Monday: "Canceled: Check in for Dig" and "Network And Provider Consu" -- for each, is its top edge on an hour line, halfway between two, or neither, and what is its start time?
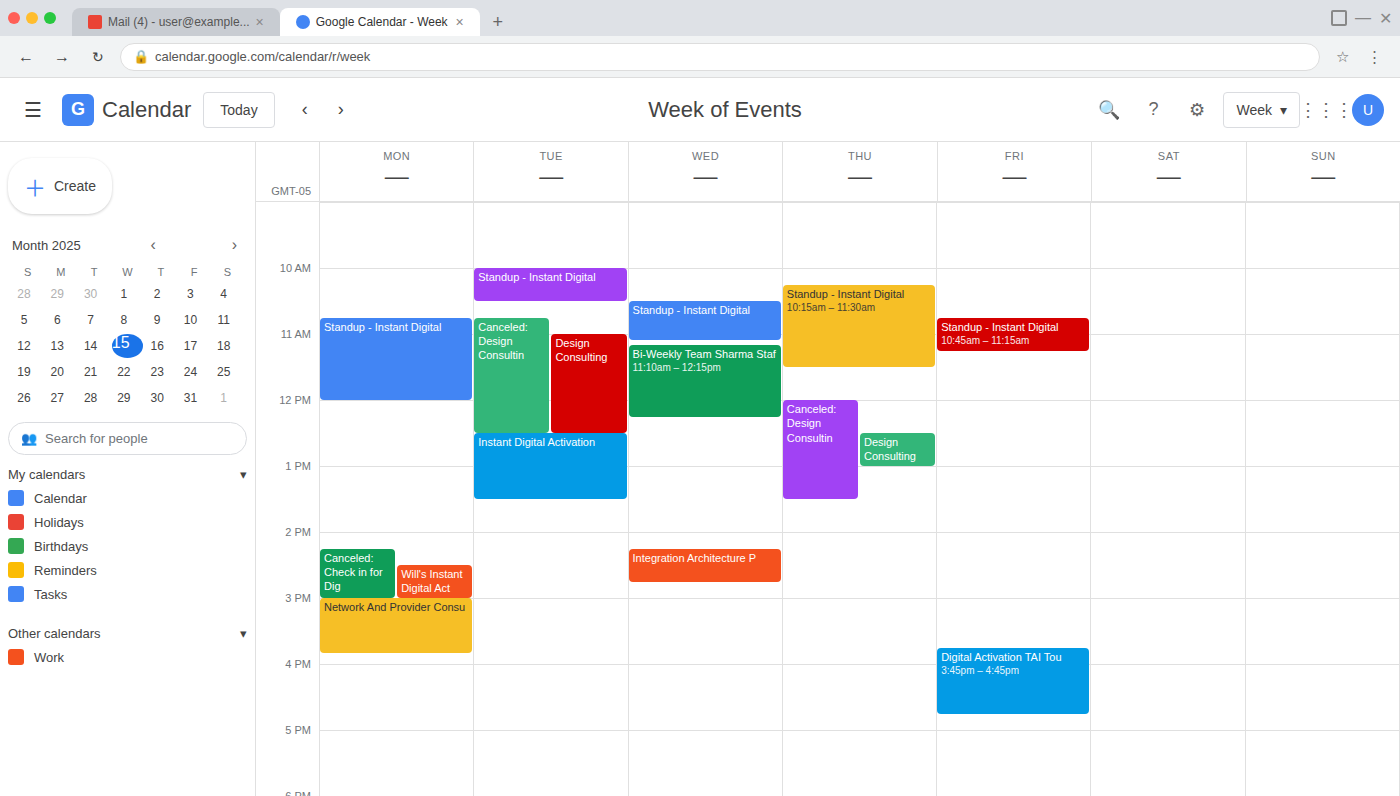
"Canceled: Check in for Dig": 2:15 PM, neither: a quarter of the way from the 2 PM line to the 3 PM line. "Network And Provider Consu": 3:00 PM, exactly on the 3 PM line.